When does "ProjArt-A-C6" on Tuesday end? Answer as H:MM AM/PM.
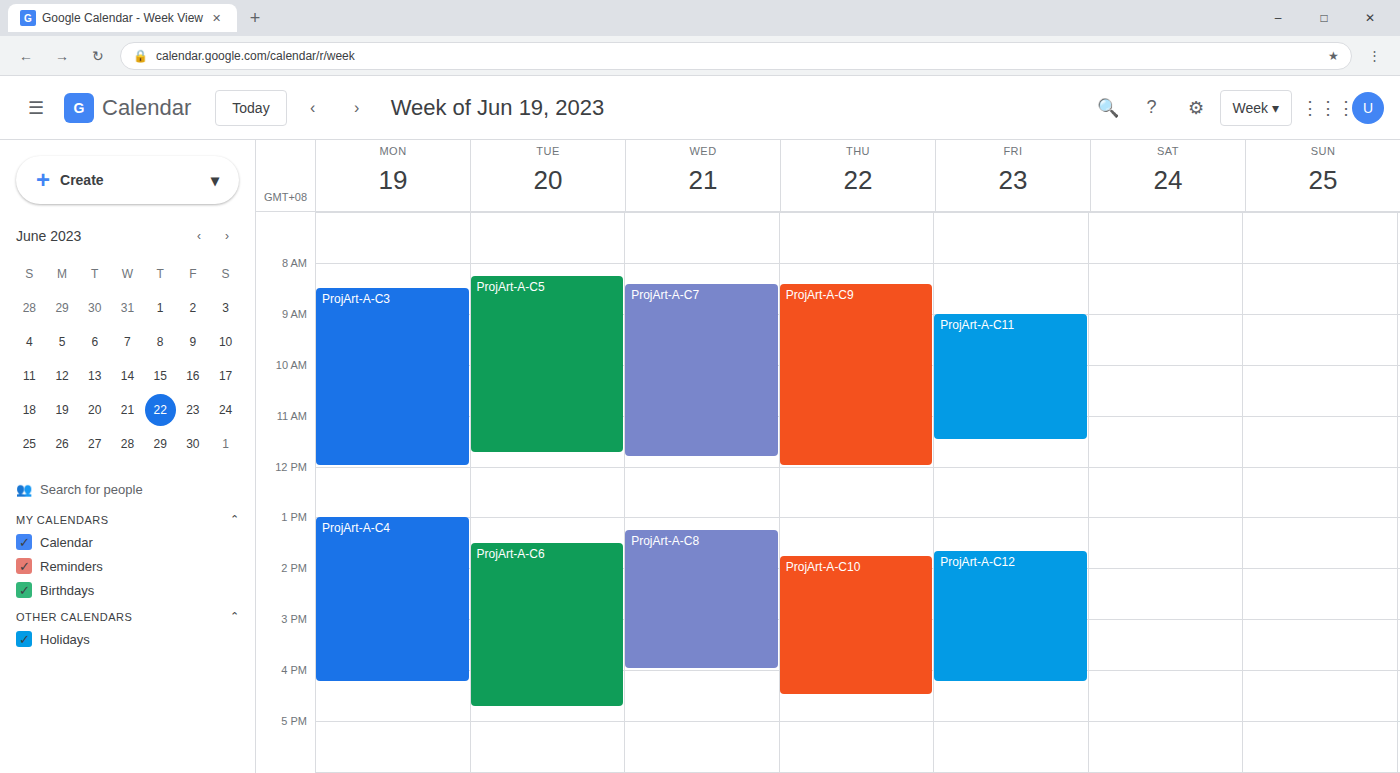
4:45 PM